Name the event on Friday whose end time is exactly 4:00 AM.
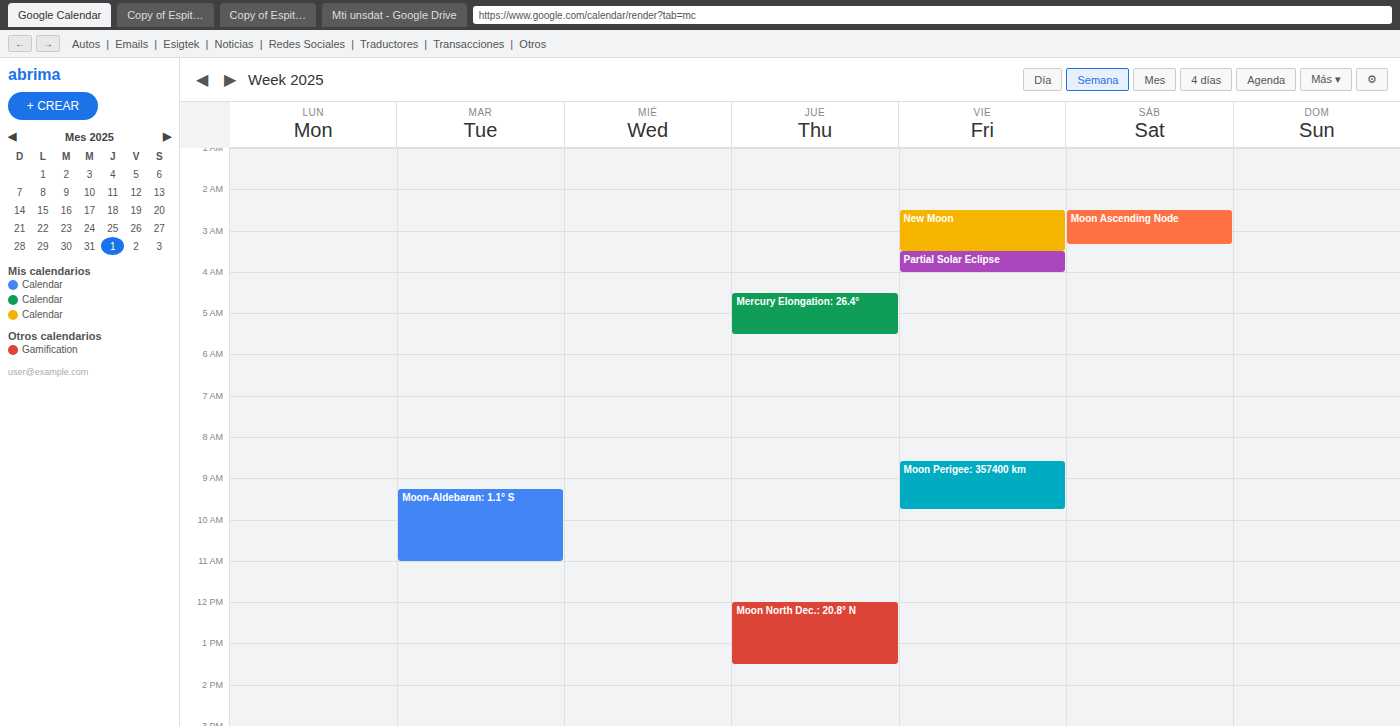
"Partial Solar Eclipse"